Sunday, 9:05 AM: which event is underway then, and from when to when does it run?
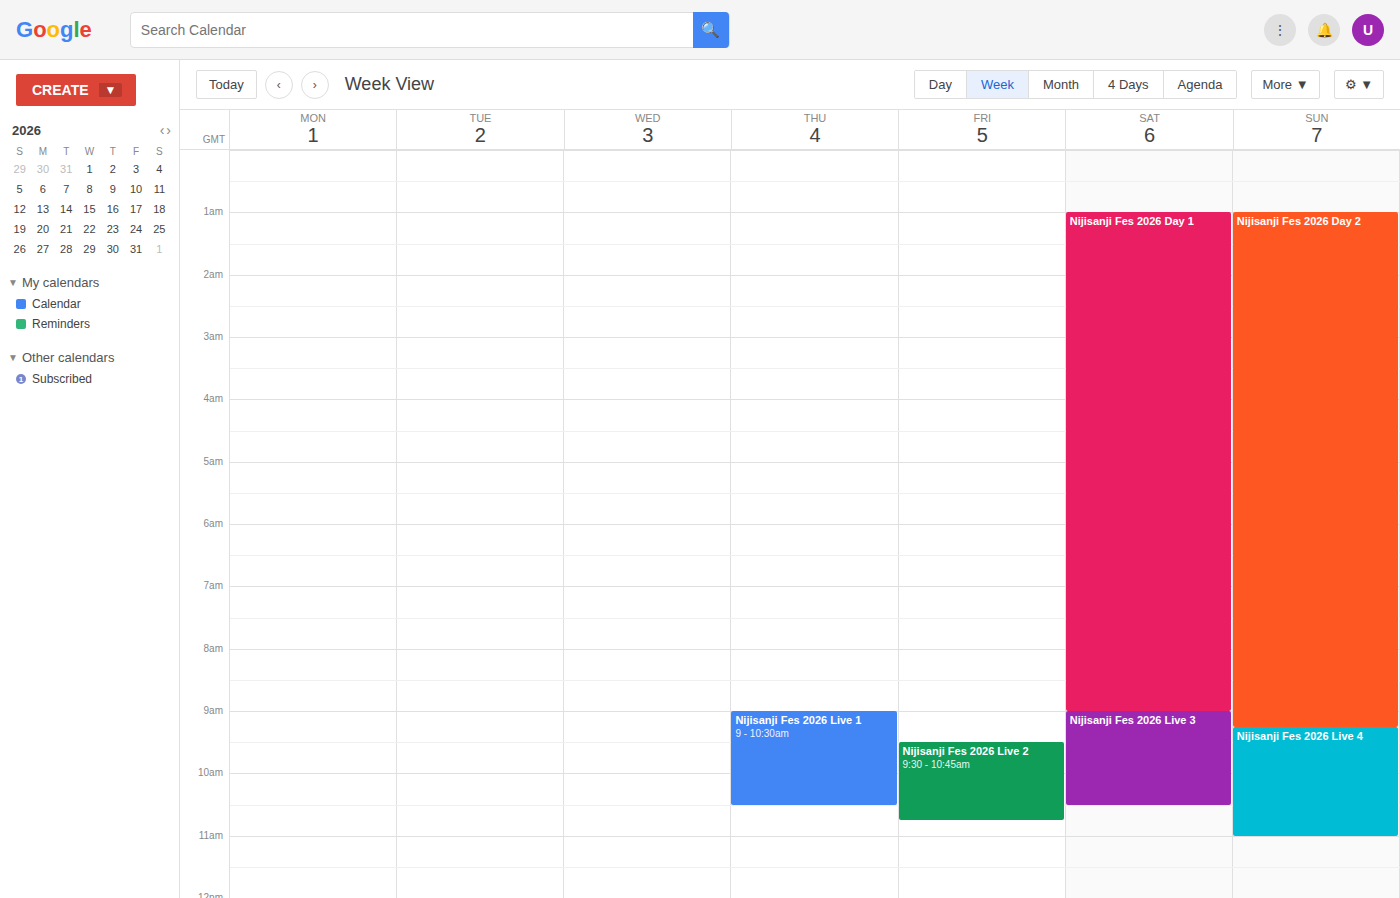
"Nijisanji Fes 2026 Day 2", 1:00 AM to 9:15 AM